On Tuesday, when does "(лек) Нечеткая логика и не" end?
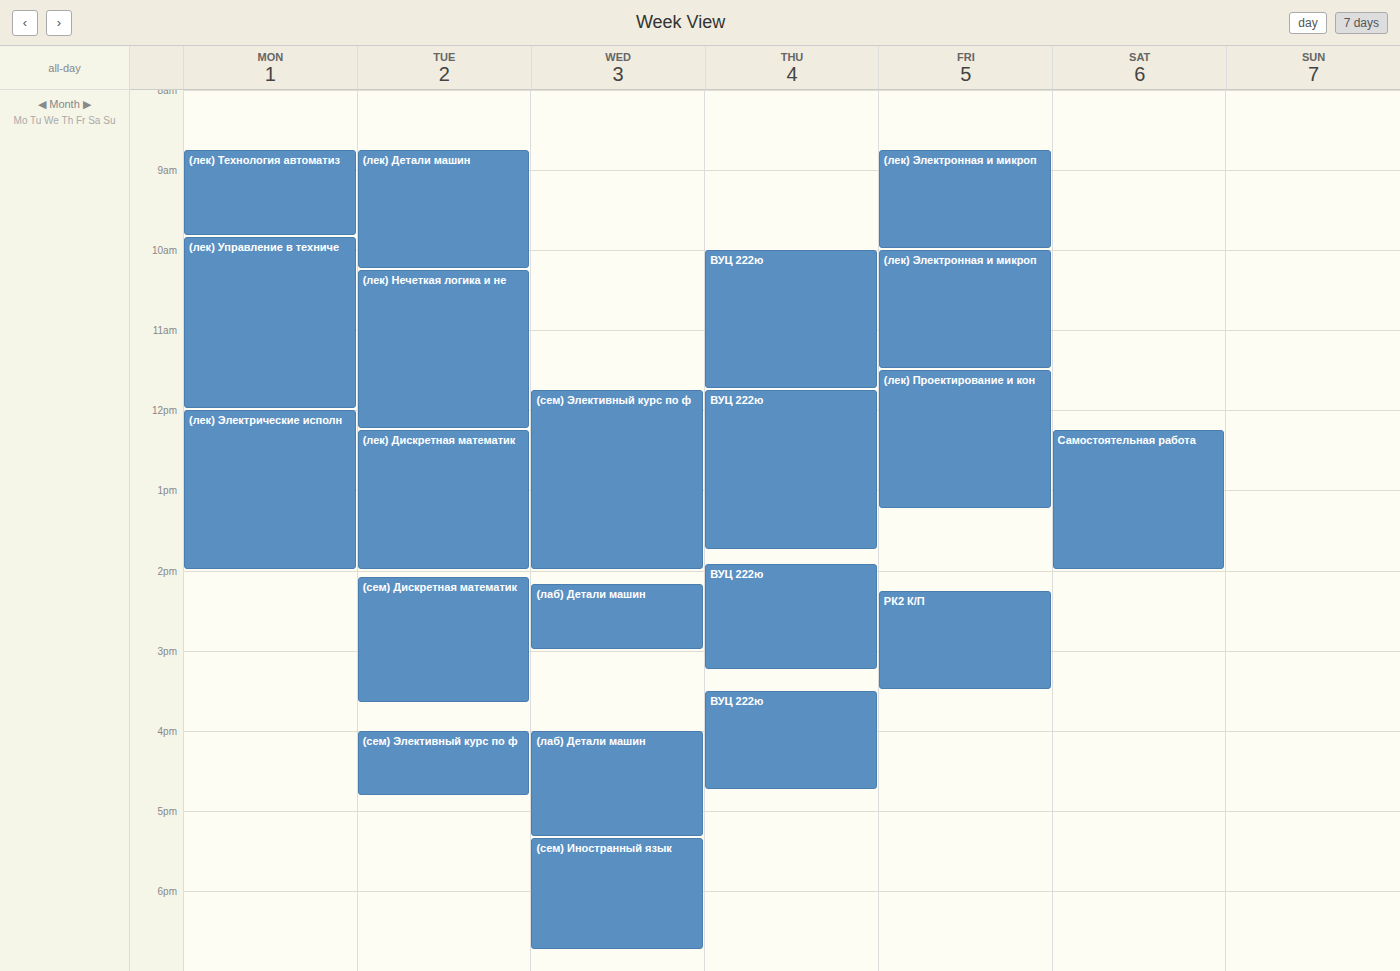
12:15 PM